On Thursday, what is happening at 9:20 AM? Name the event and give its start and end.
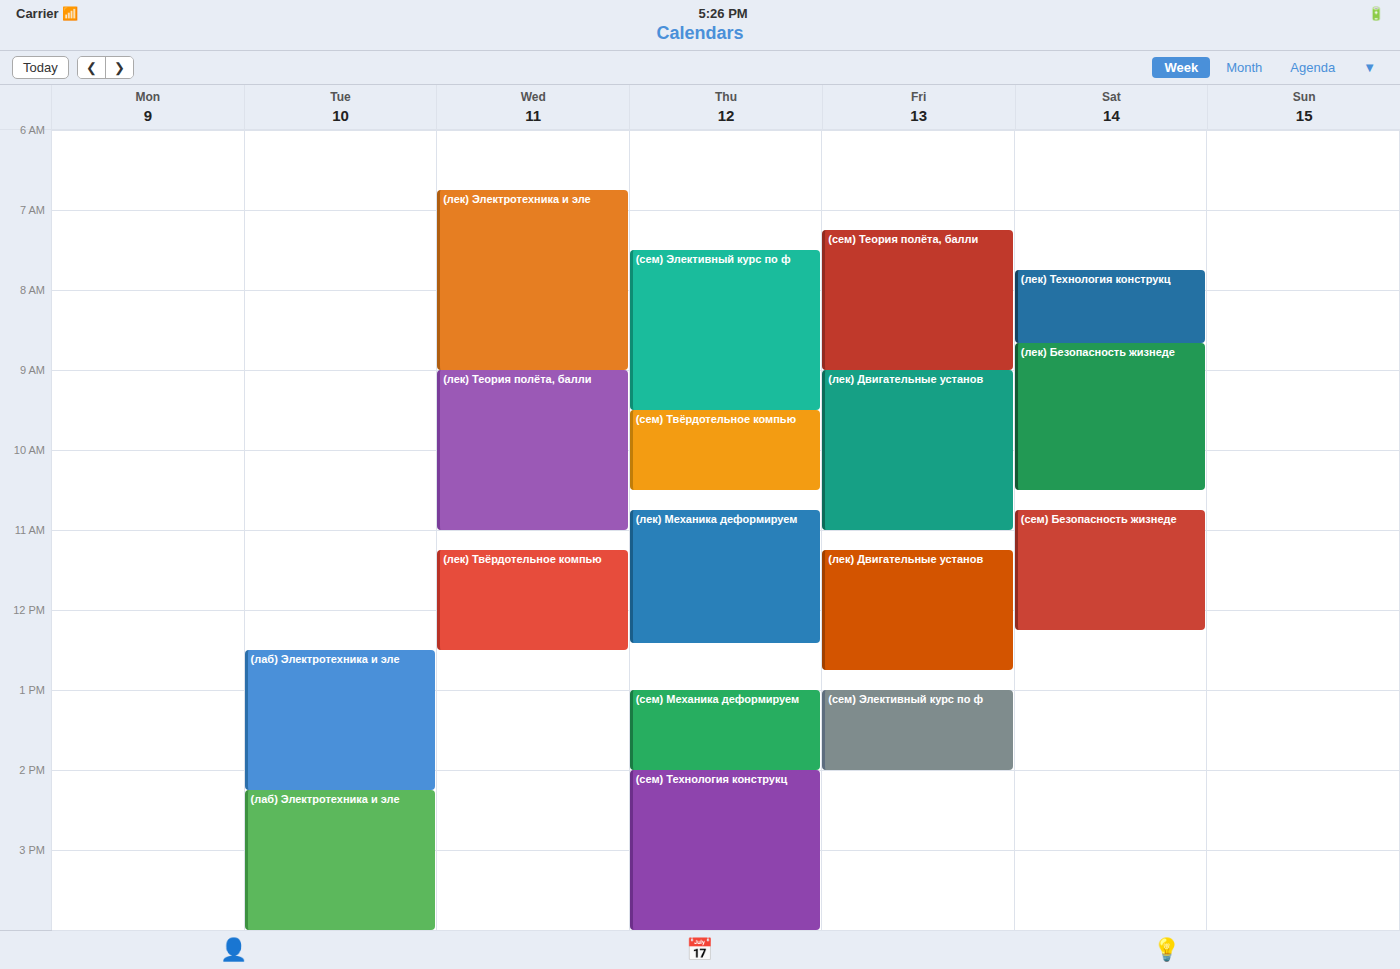
"(сем) Элективный курс по ф", 7:30 AM to 9:30 AM